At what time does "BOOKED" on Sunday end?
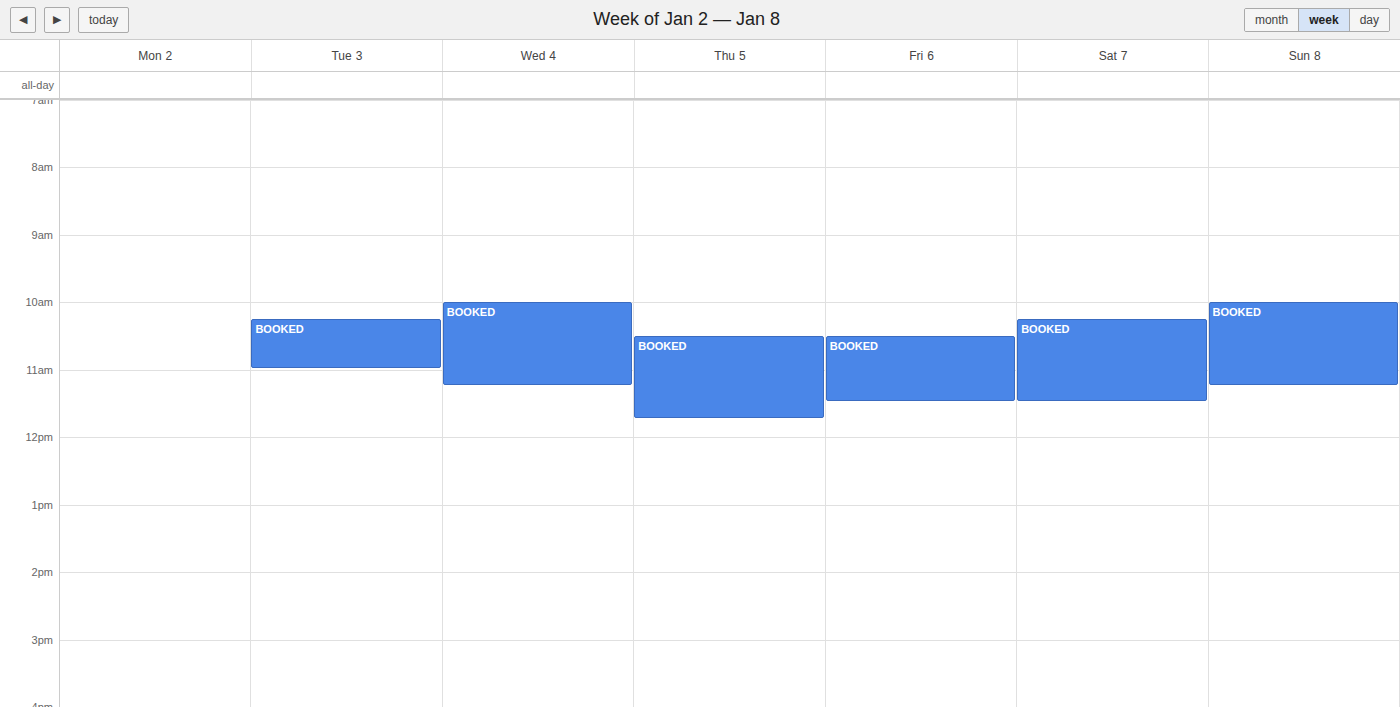
11:15 AM